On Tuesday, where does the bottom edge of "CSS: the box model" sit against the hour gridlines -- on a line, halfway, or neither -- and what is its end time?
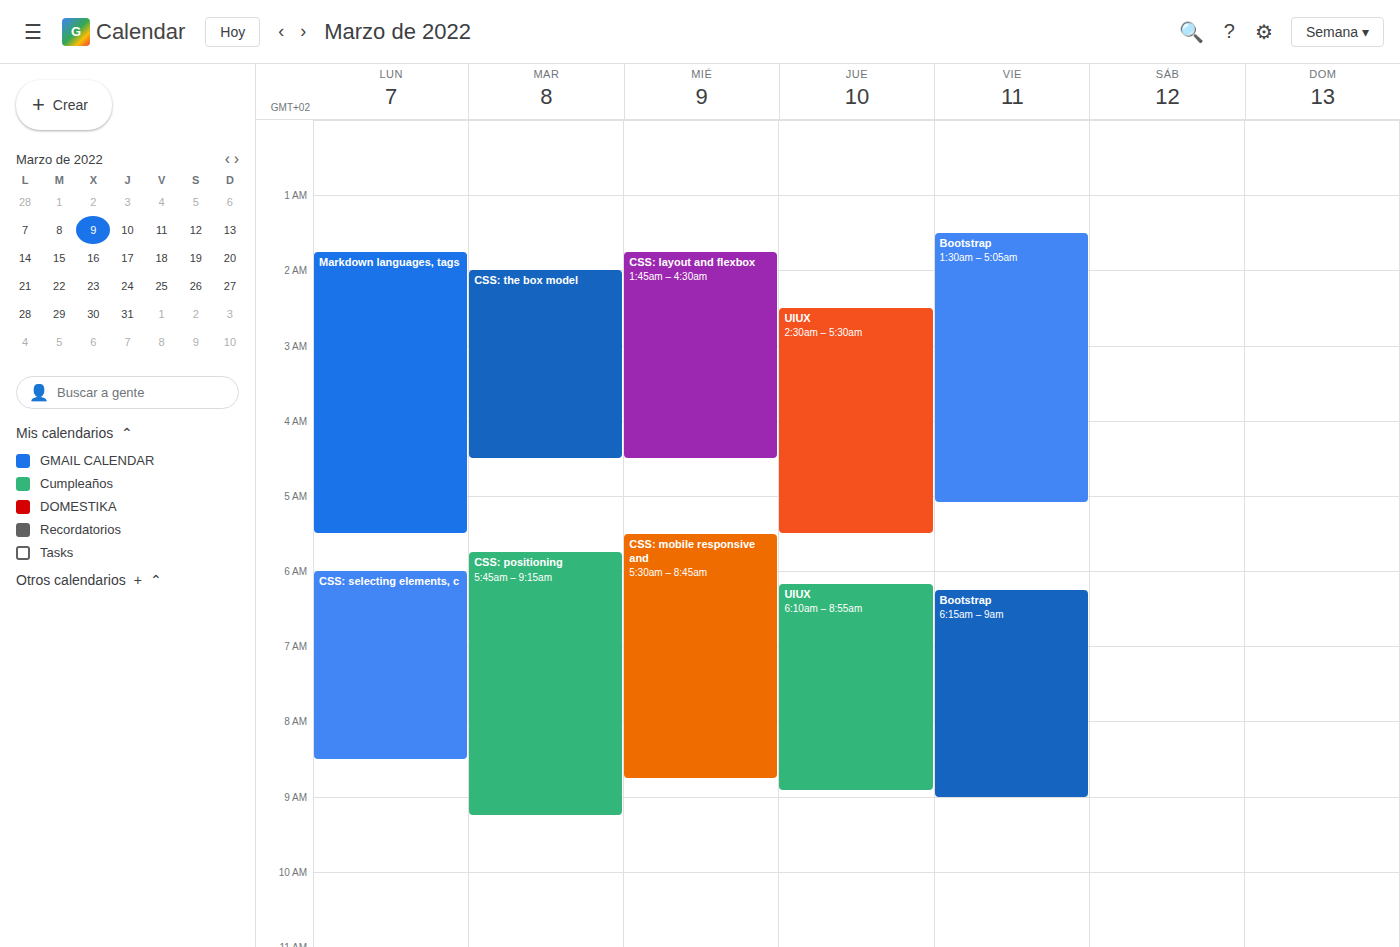
4:30 AM -- halfway between the 4 AM and 5 AM lines.